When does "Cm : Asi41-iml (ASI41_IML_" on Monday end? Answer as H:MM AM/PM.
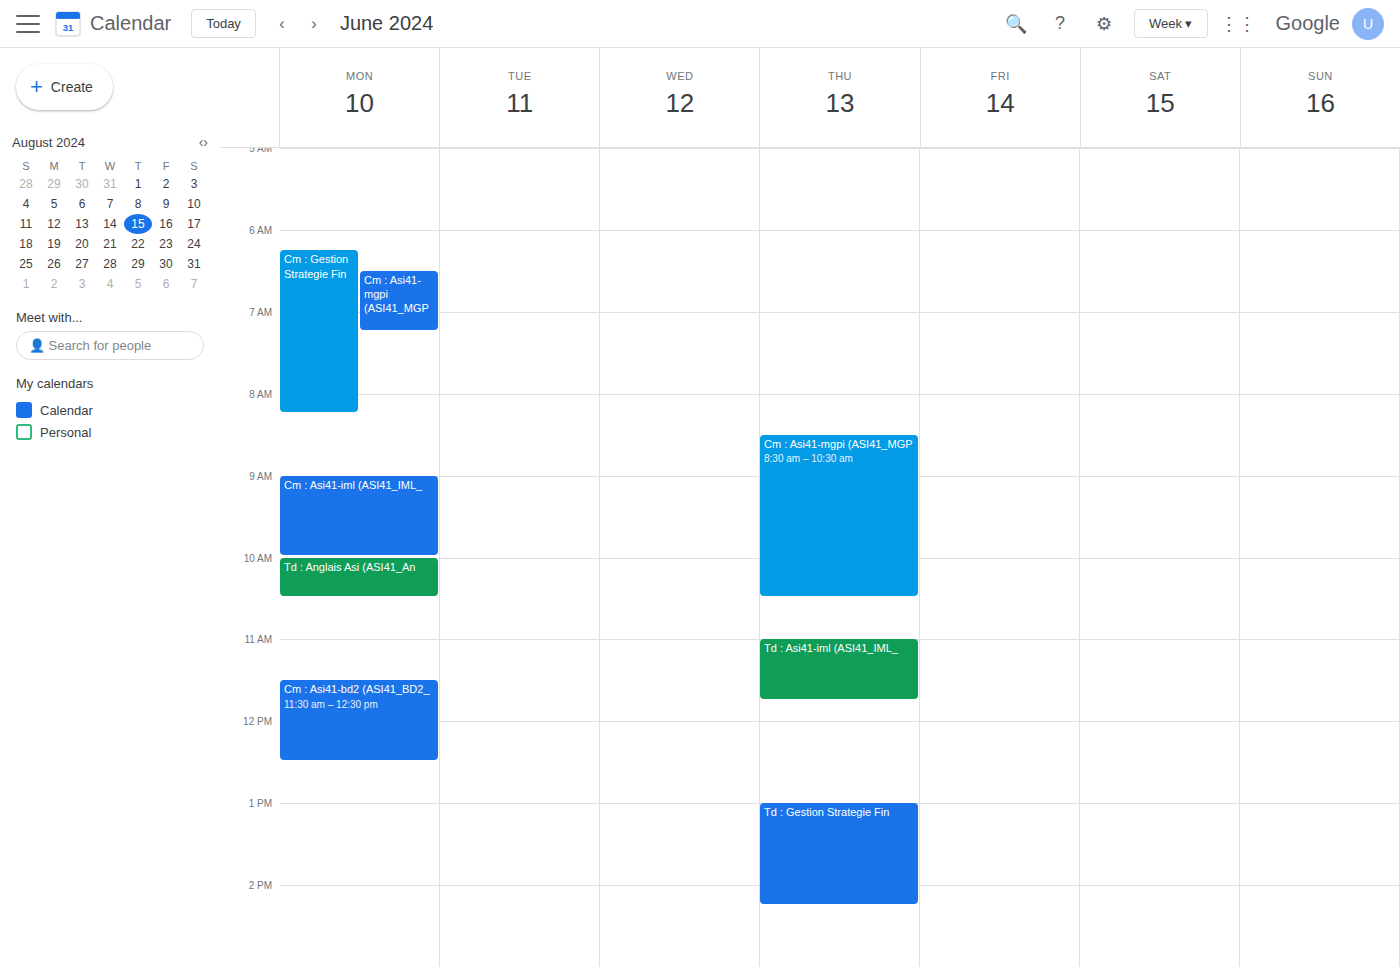
10:00 AM